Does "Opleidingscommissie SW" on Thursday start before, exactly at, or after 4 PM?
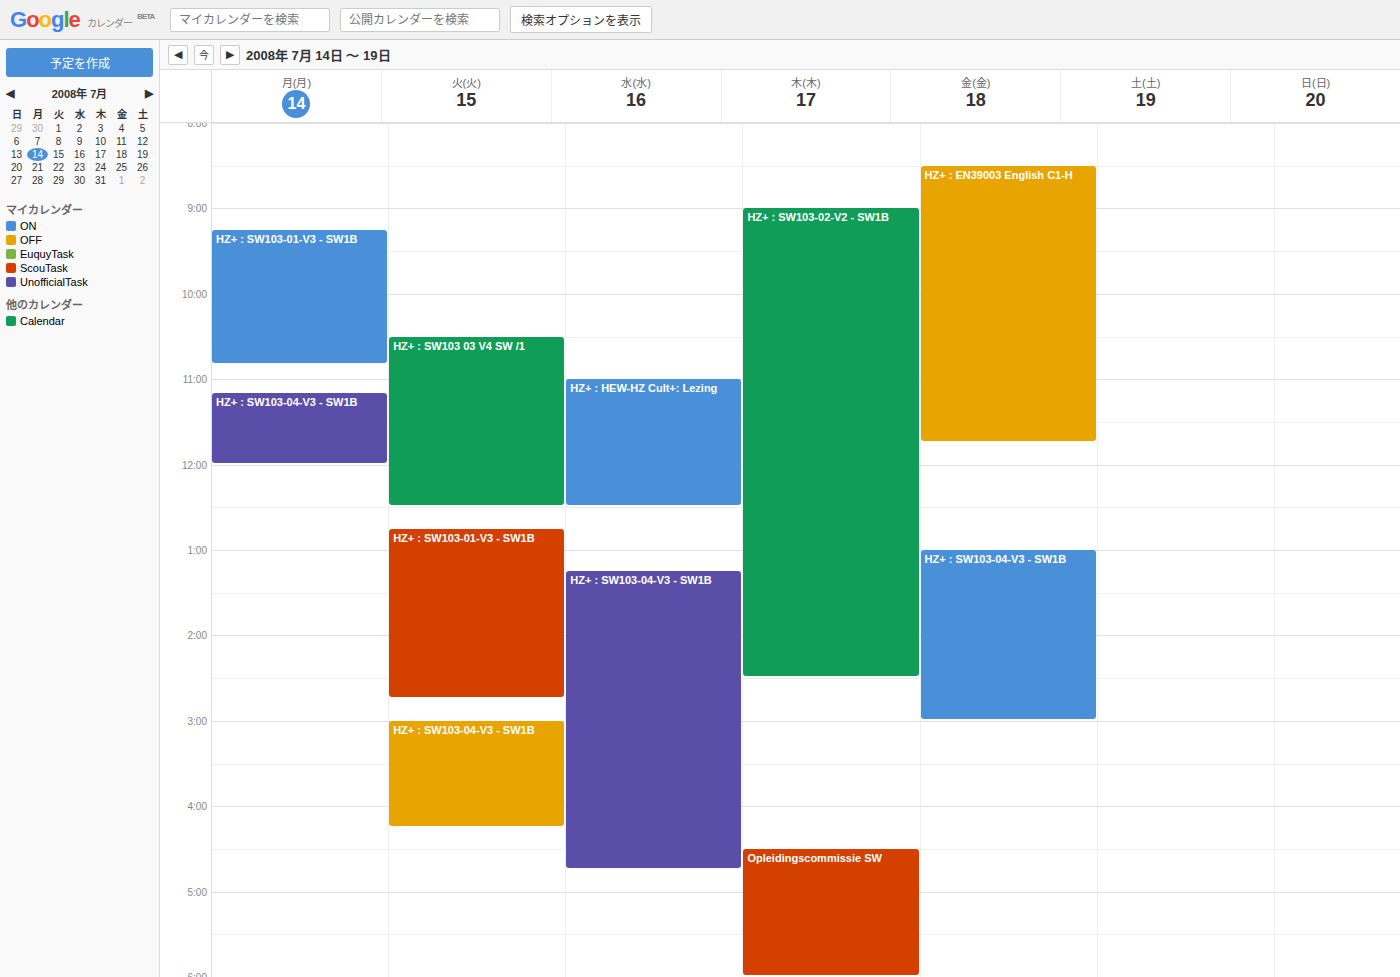
4:30 PM -- after 4 PM, 30 minutes below the 4 PM line.